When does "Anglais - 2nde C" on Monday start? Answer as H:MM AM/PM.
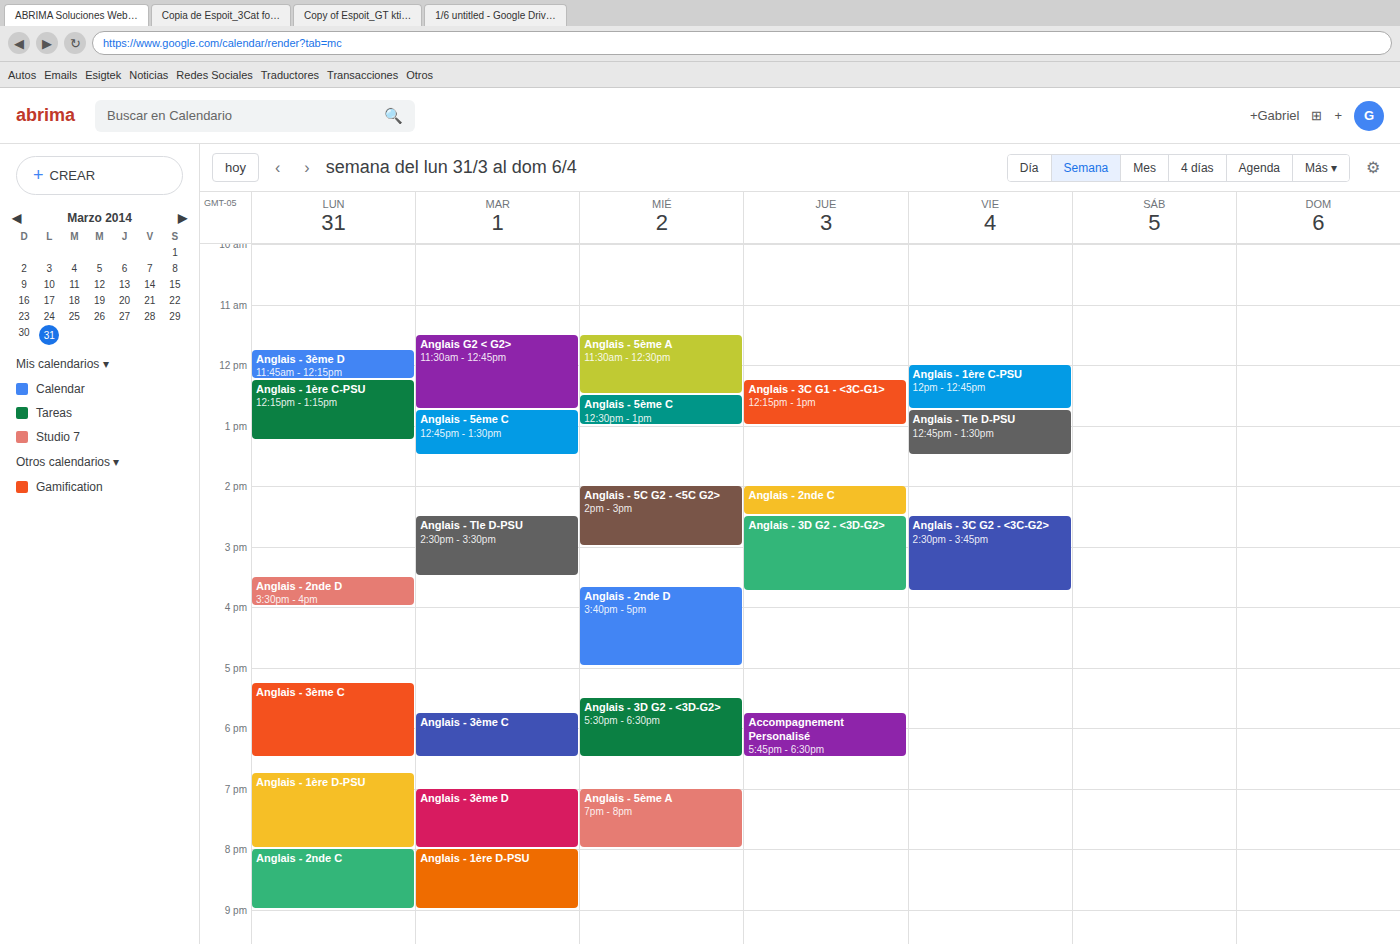
8:00 PM